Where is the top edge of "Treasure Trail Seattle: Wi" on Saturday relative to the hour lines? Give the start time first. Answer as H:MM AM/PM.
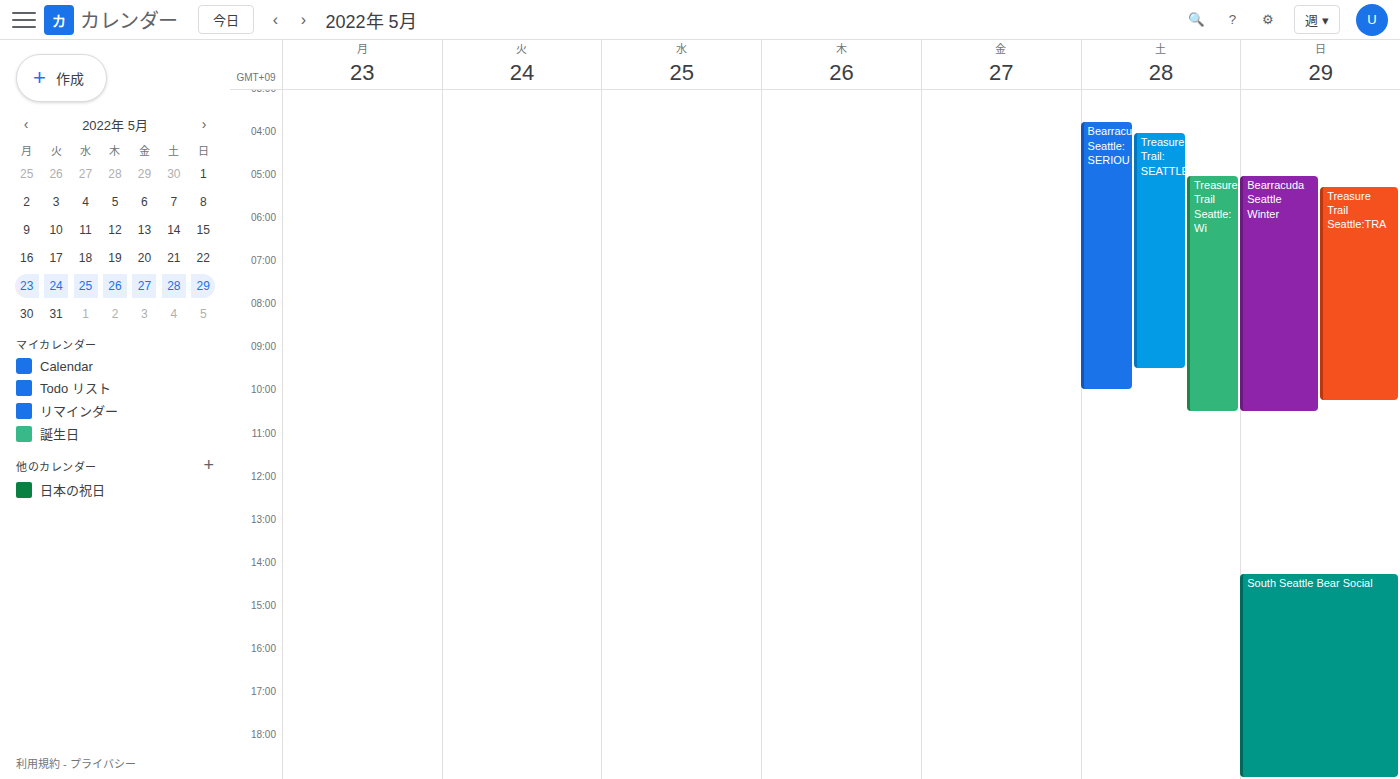
5:00 AM -- exactly on the 5 AM line.